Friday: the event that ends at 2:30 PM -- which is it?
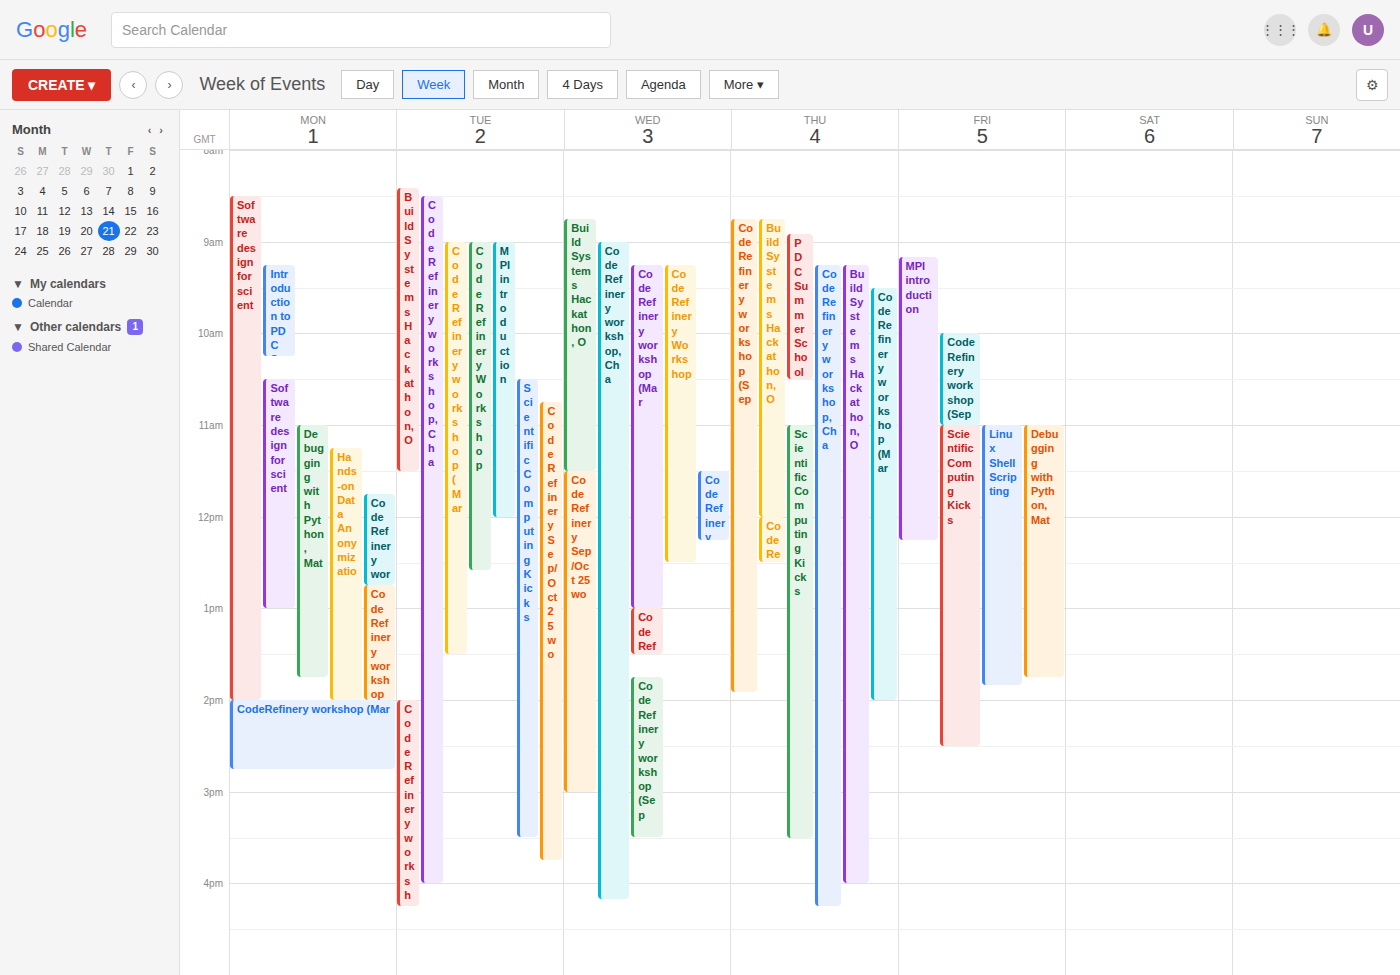
"Scientific Computing Kicks"